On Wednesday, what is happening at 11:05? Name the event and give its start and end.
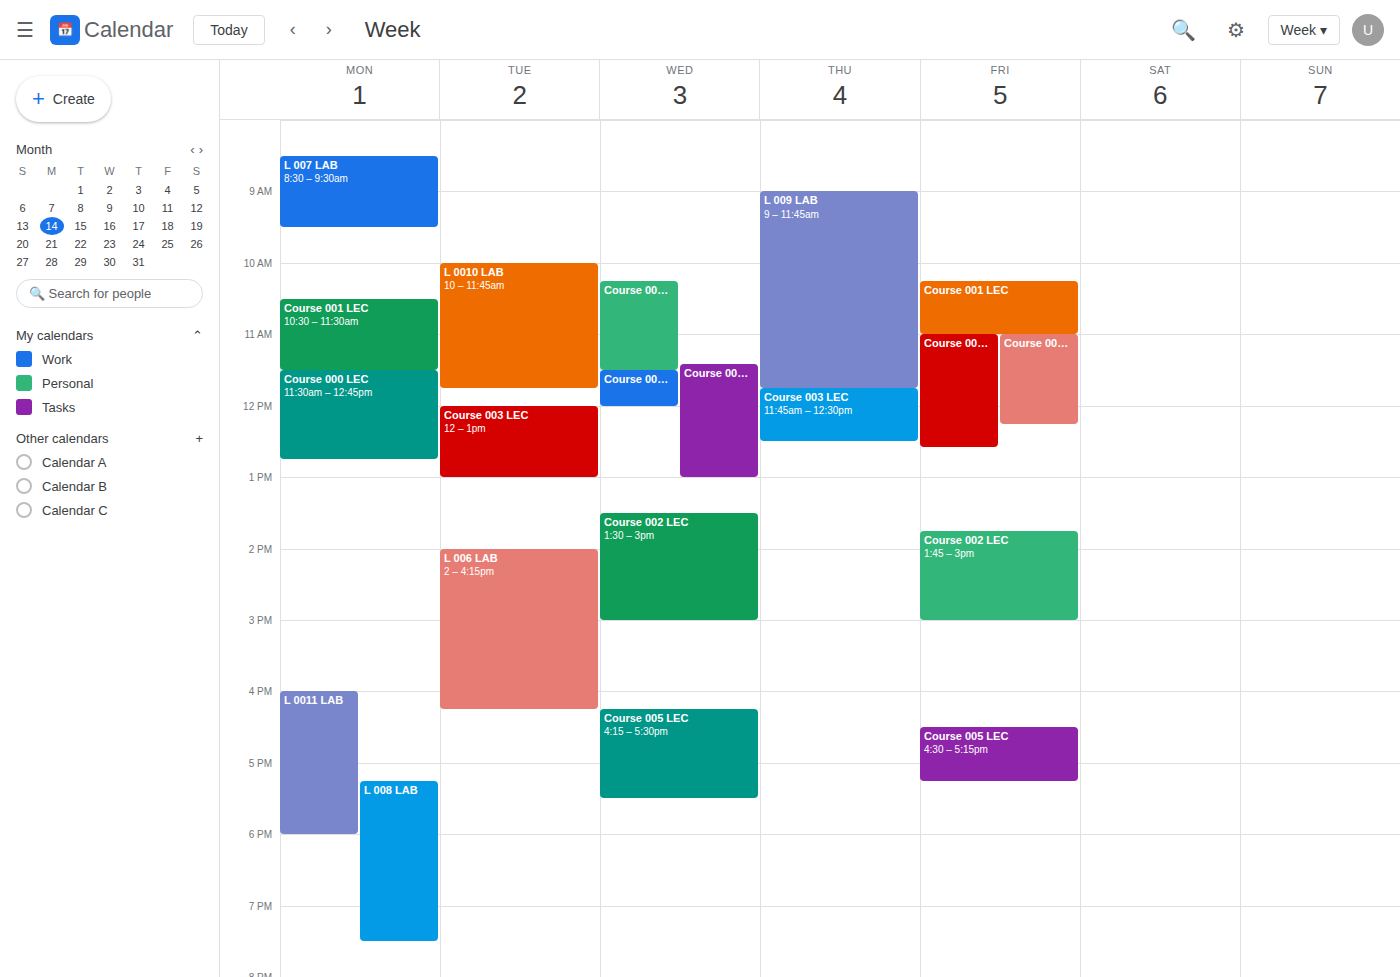
"Course 001 LEC", 10:15 to 11:30